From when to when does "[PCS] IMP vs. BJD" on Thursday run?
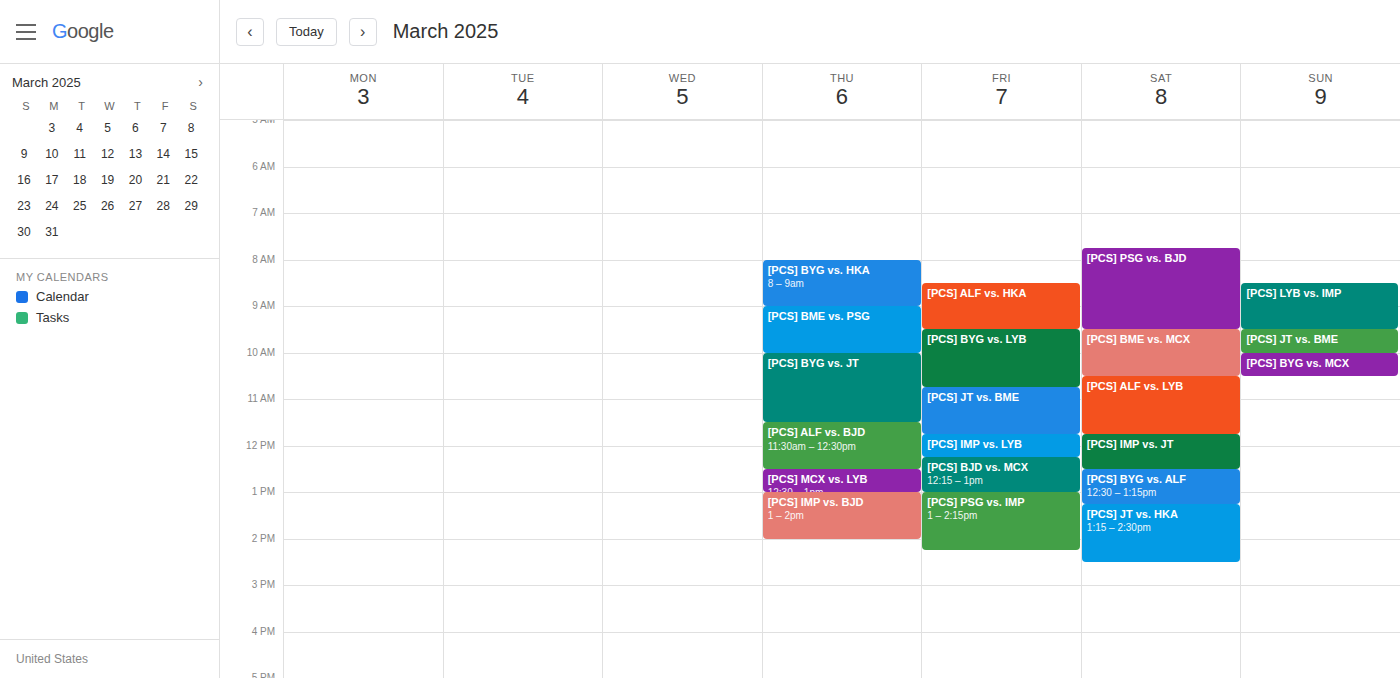
1:00 PM to 2:00 PM